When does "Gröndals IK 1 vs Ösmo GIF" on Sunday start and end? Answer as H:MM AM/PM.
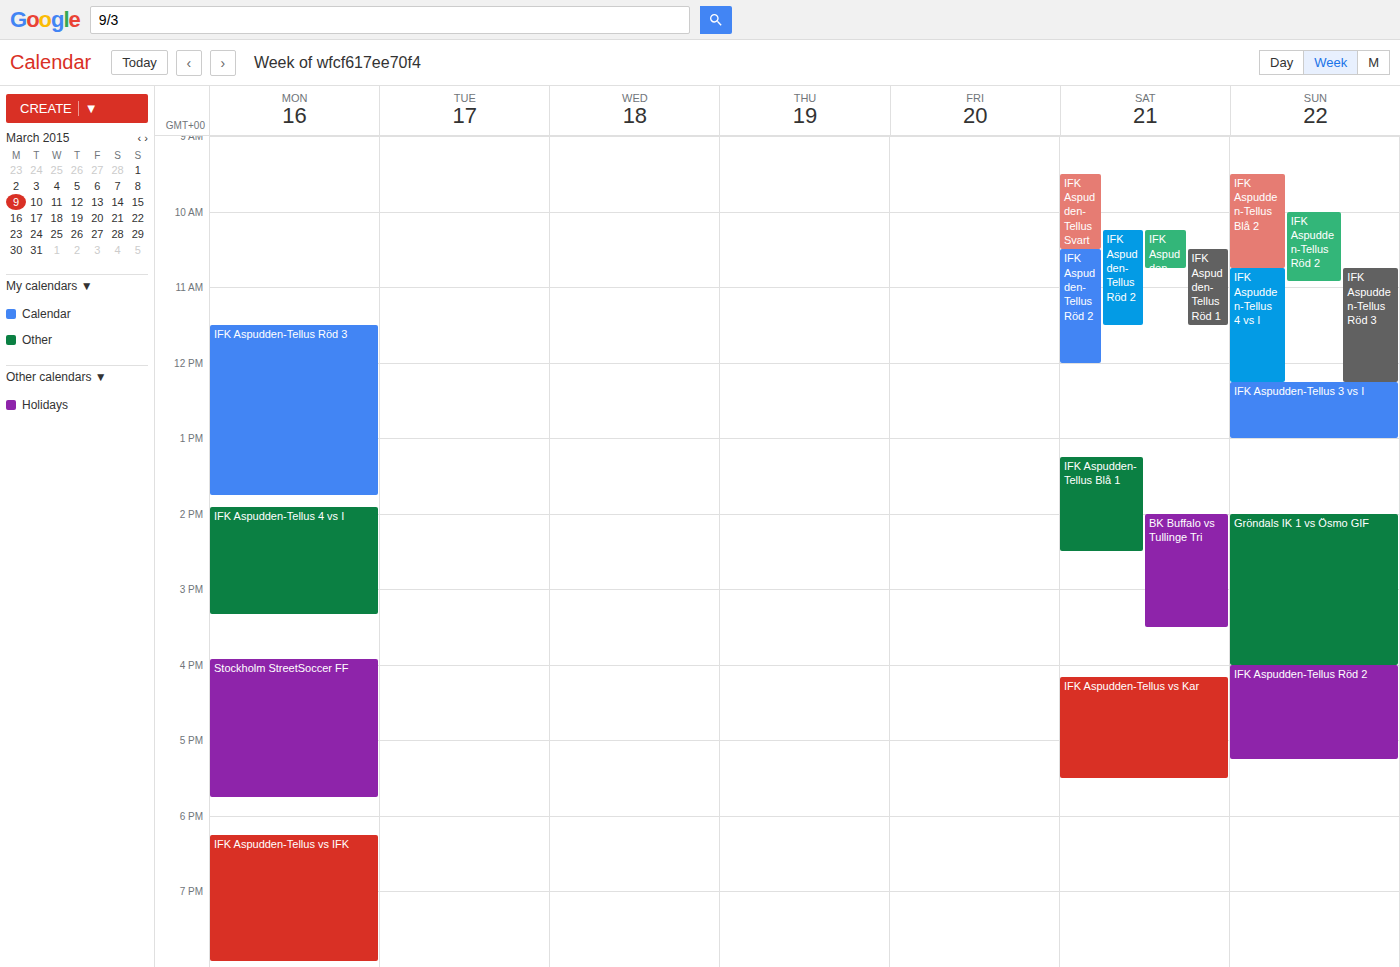
2:00 PM to 4:00 PM